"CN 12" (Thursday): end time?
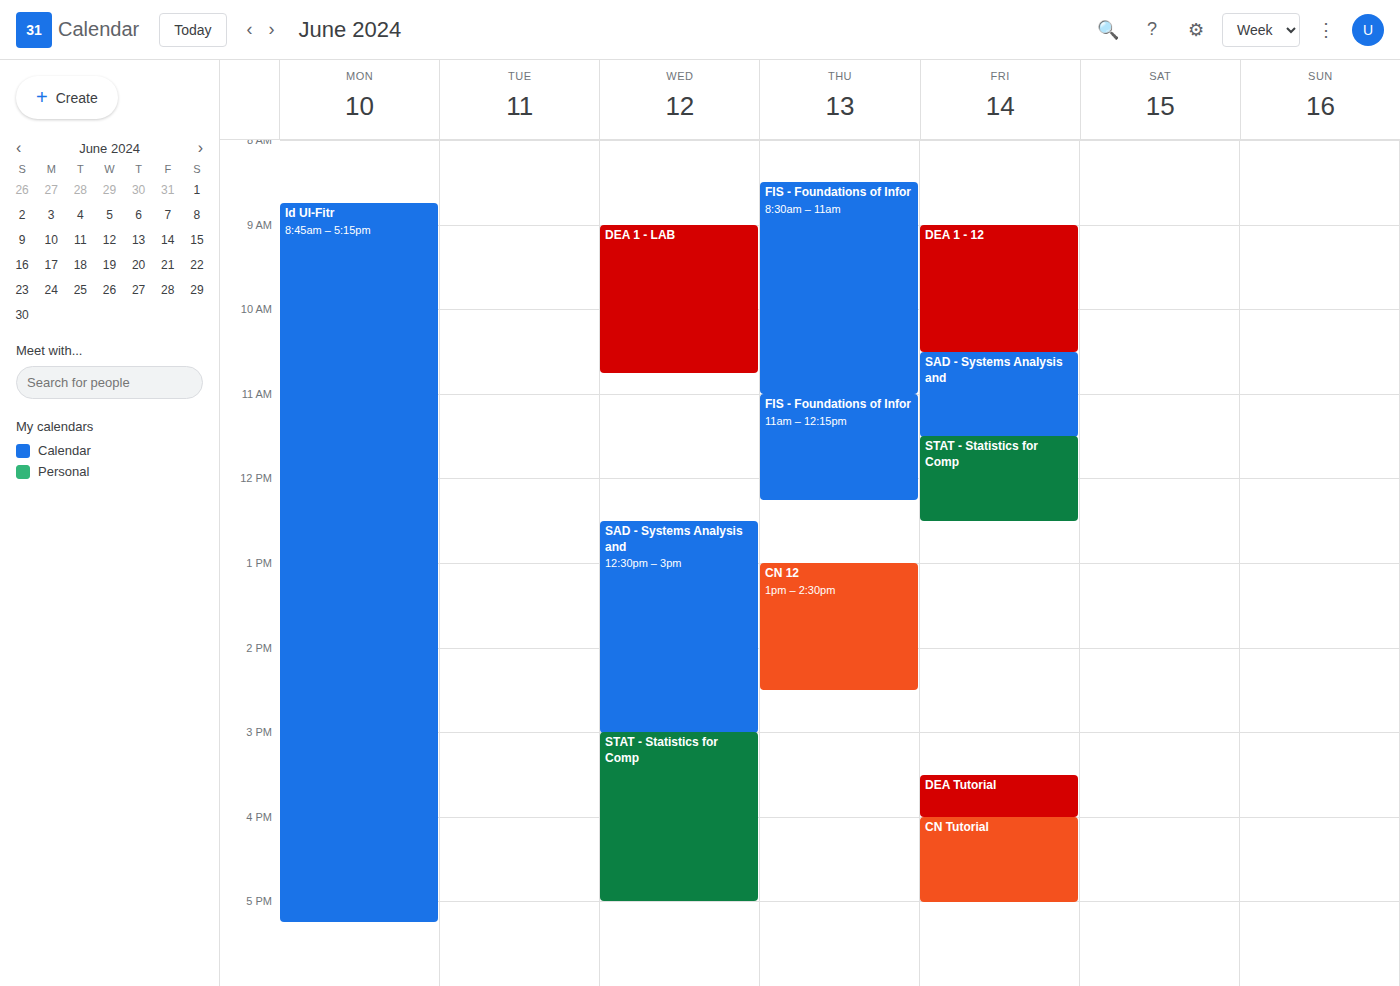
2:30 PM